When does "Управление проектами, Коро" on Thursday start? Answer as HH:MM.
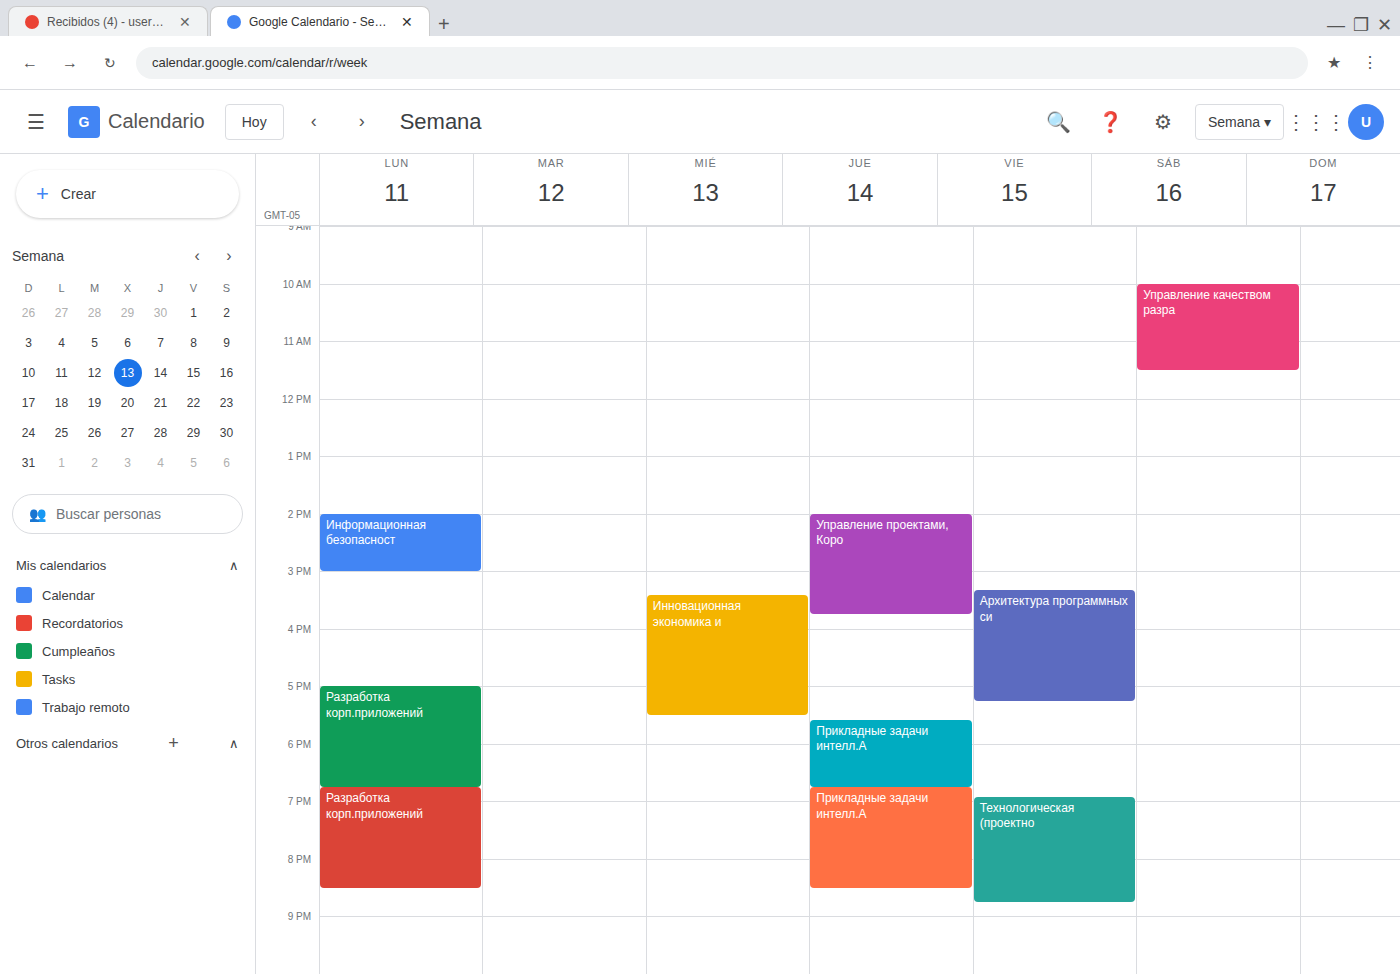
14:00